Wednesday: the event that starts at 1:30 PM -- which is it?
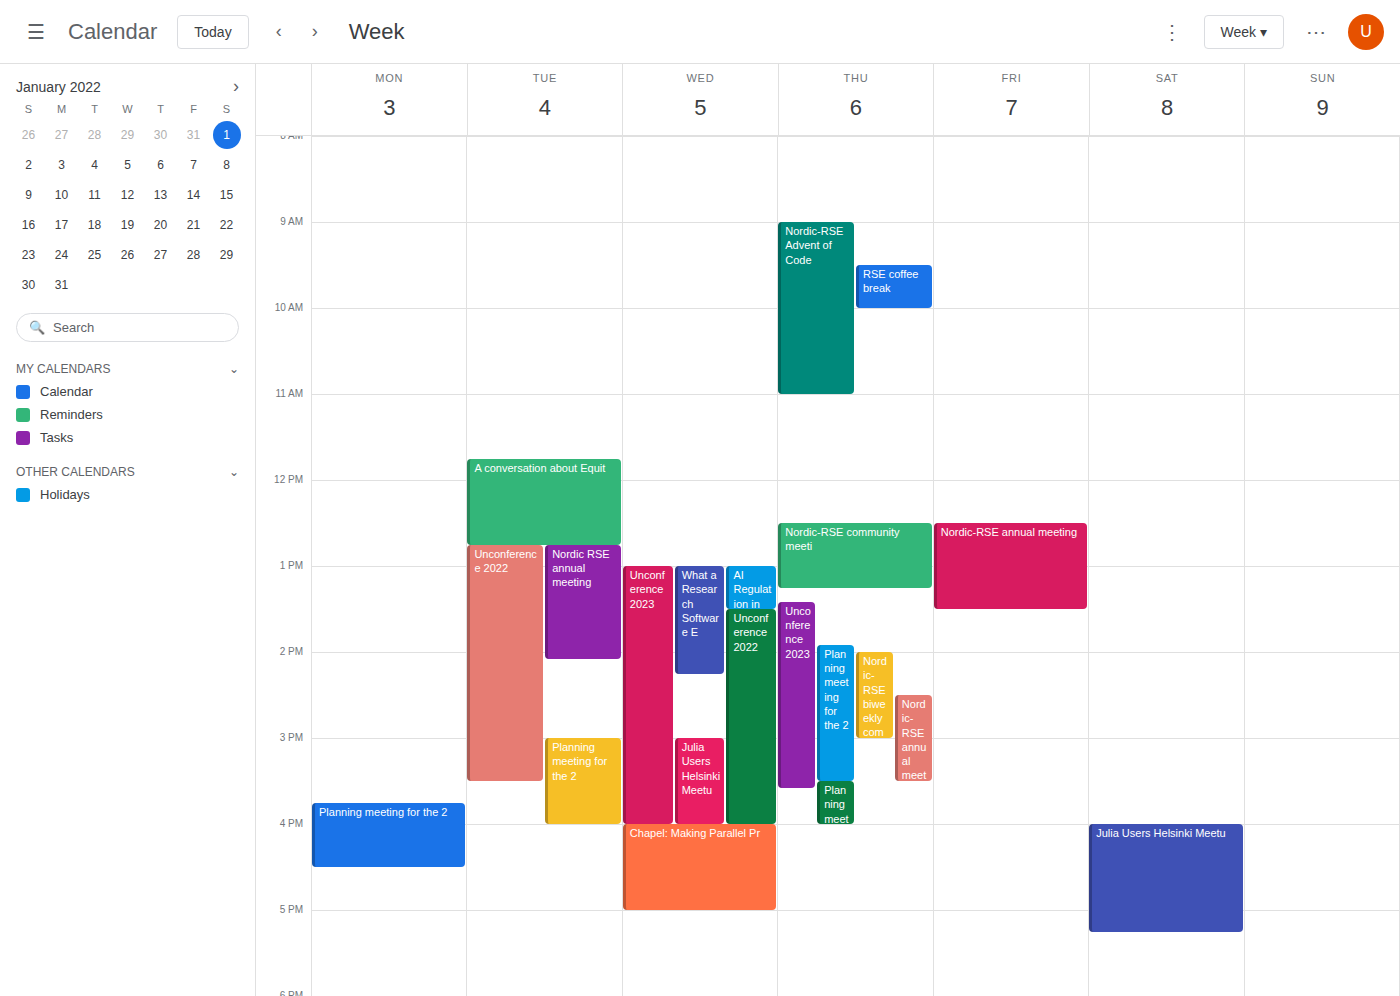
"Unconference 2022"